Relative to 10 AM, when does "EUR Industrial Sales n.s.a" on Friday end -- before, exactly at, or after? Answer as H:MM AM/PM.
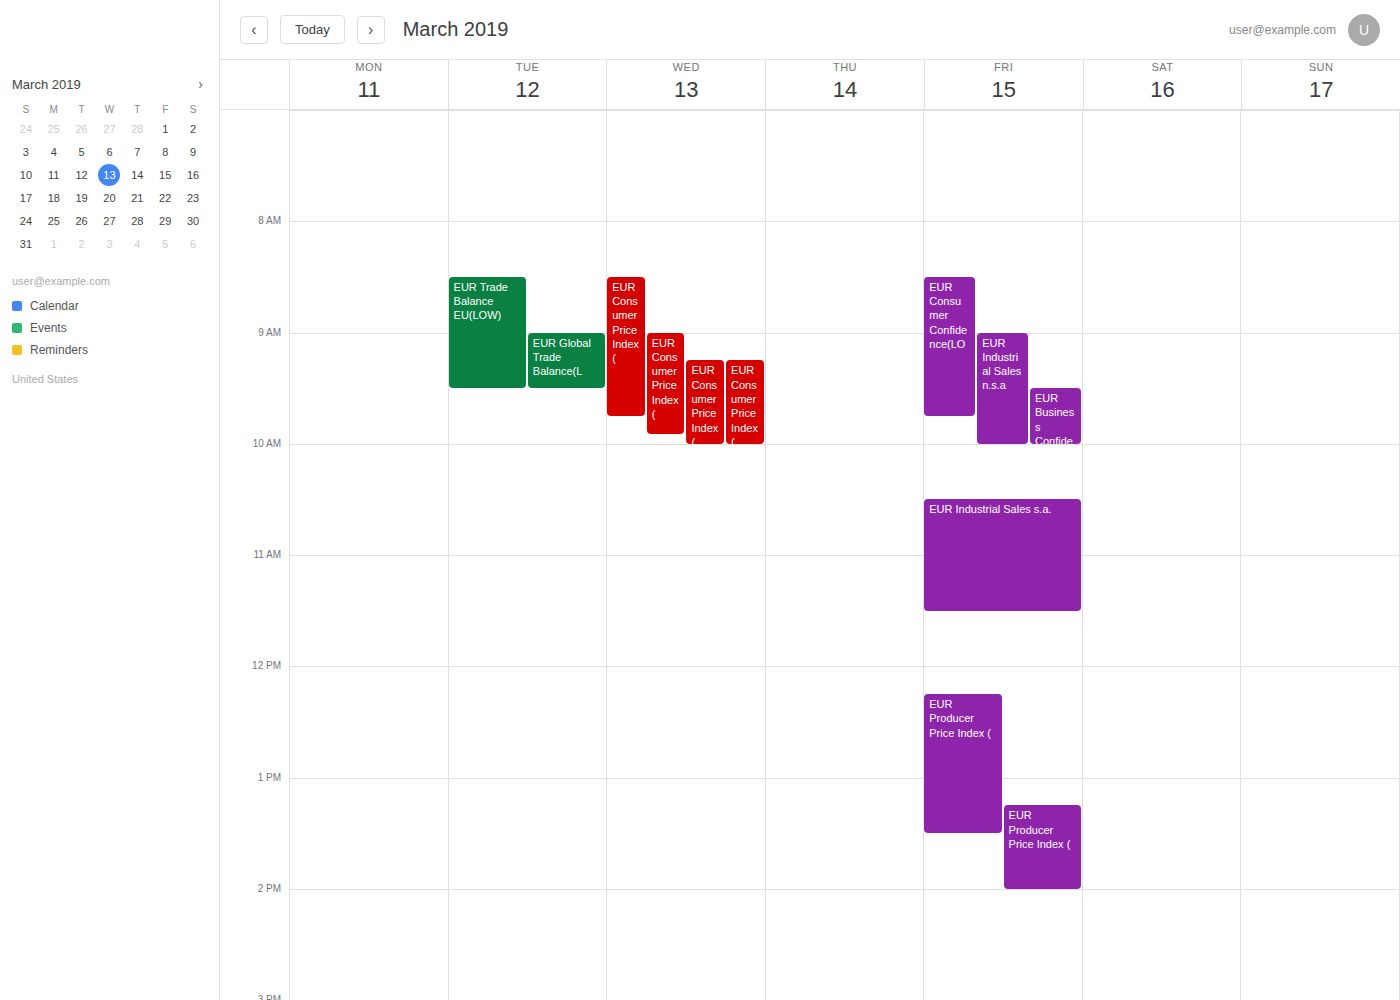
10:00 AM -- exactly at 10 AM, on the 10 AM line.